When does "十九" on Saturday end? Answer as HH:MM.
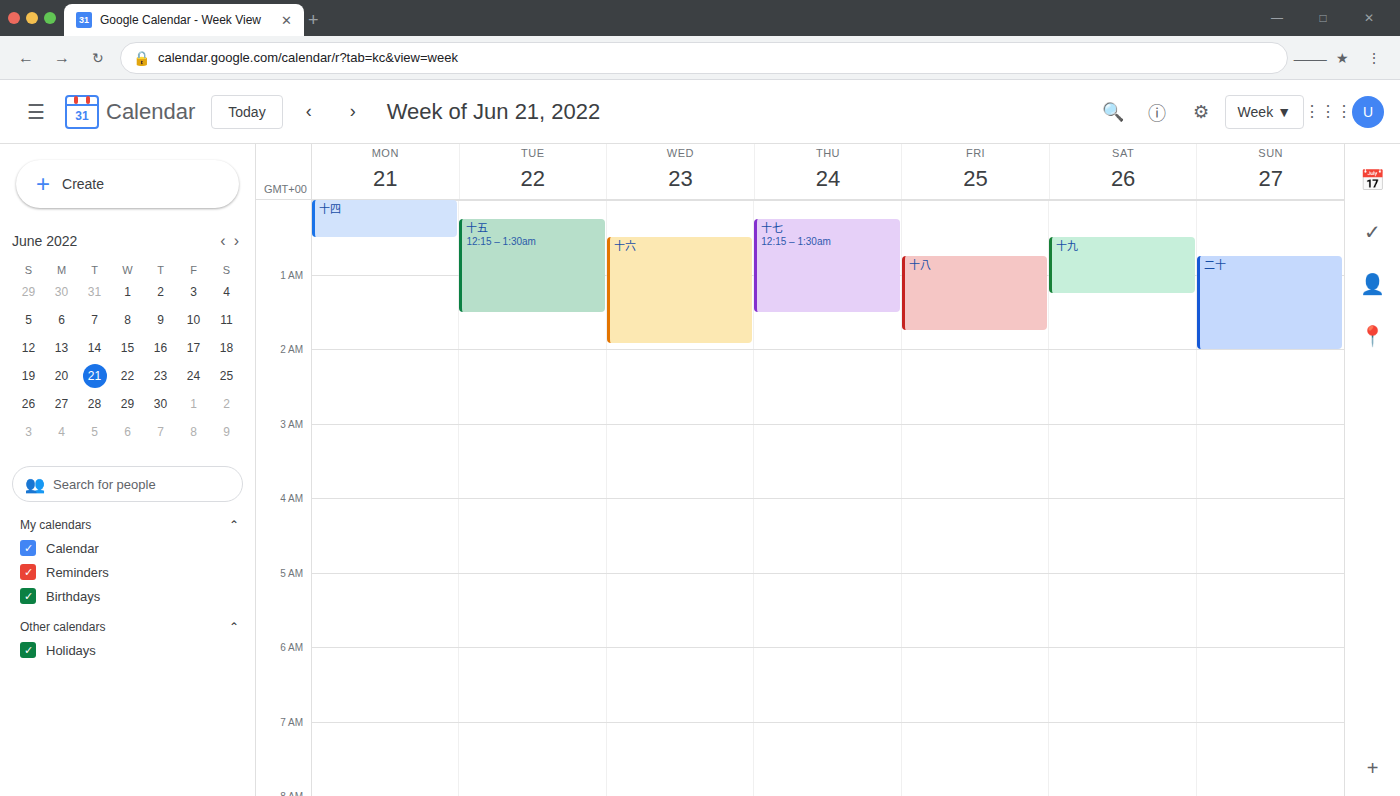
01:15